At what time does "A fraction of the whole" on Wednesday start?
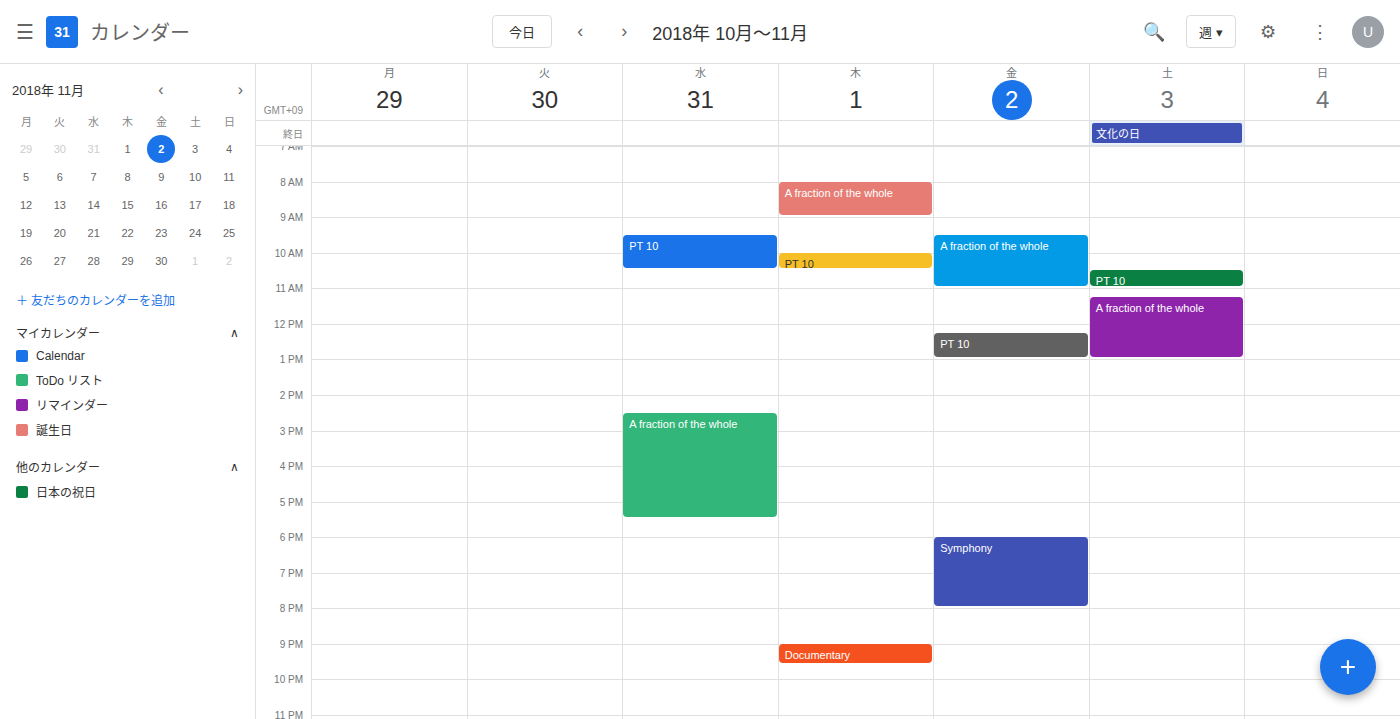
2:30 PM